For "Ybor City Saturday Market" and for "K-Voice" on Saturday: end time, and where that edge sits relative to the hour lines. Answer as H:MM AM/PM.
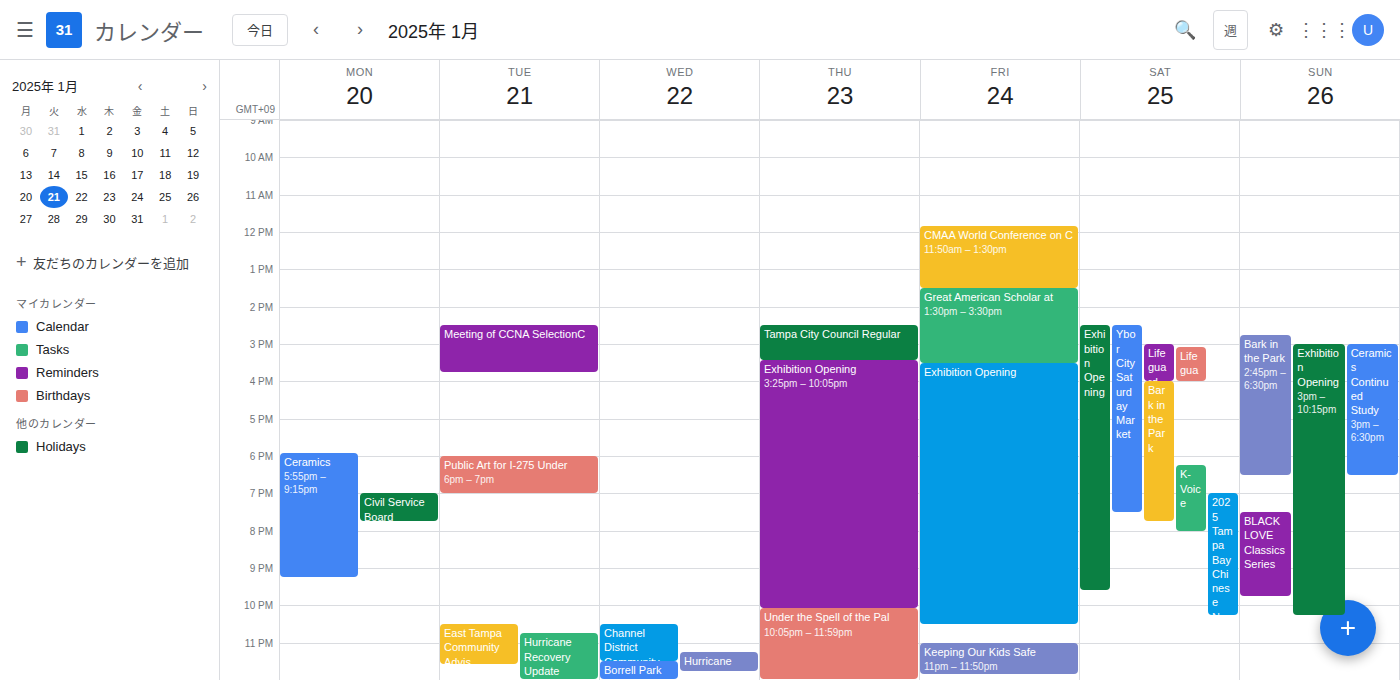
"Ybor City Saturday Market": 7:30 PM, halfway between the 7 PM and 8 PM lines. "K-Voice": 8:00 PM, exactly on the 8 PM line.